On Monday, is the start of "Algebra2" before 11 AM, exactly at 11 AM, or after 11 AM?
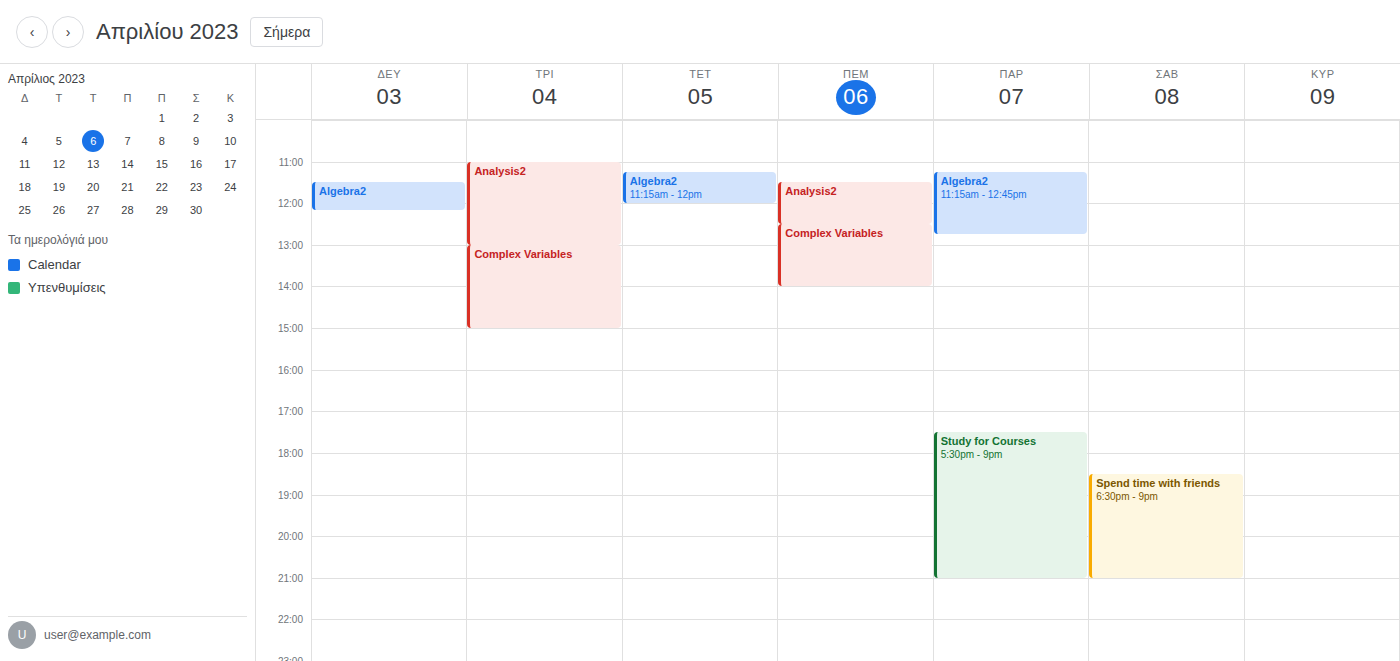
11:30 AM -- after 11 AM, 30 minutes below the 11 AM line.